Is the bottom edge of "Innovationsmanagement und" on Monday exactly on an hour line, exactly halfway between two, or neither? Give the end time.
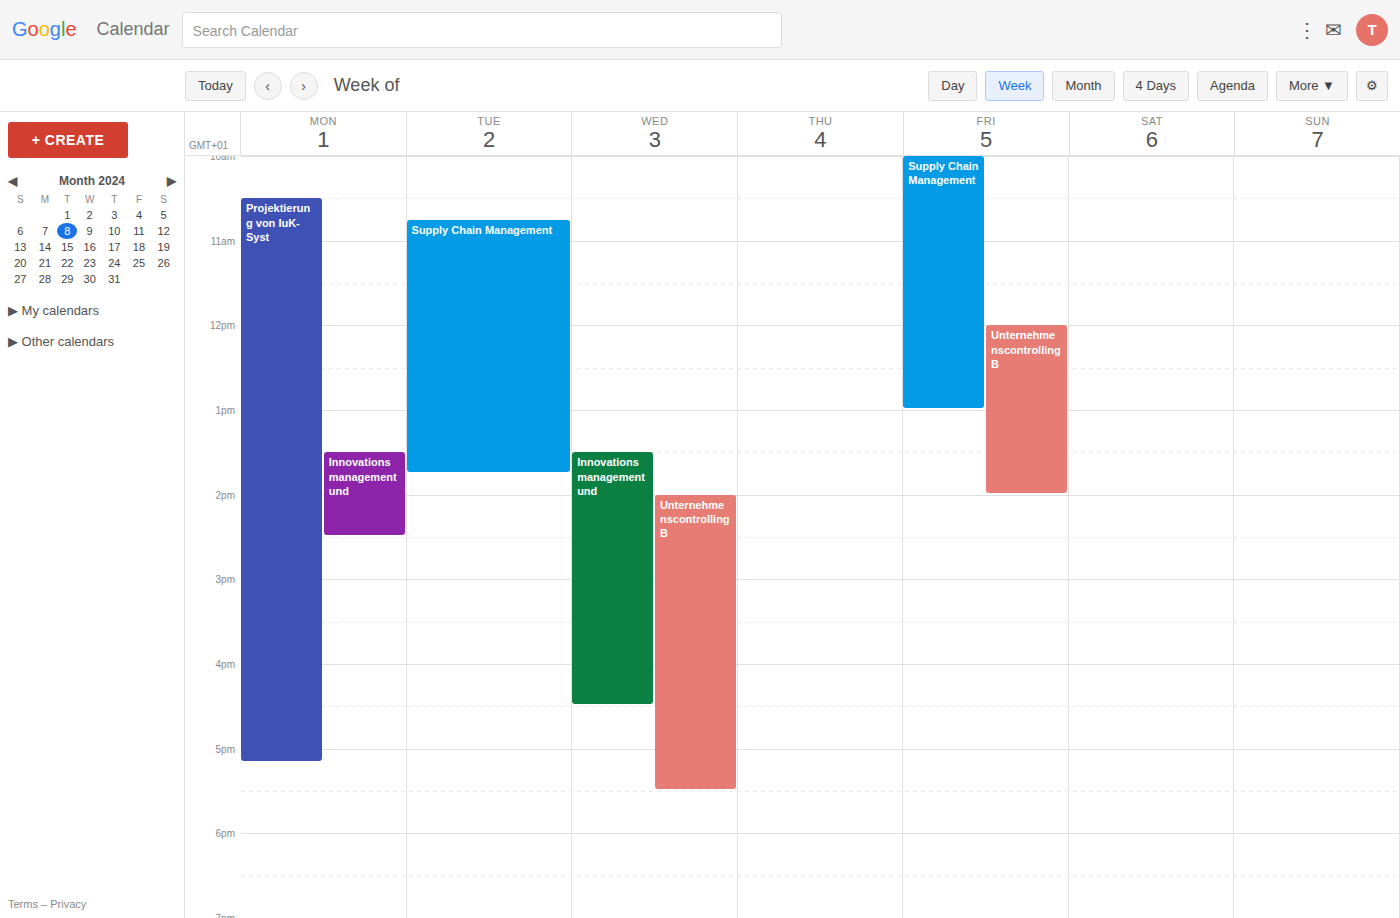
2:30 PM -- halfway between the 2 PM and 3 PM lines.